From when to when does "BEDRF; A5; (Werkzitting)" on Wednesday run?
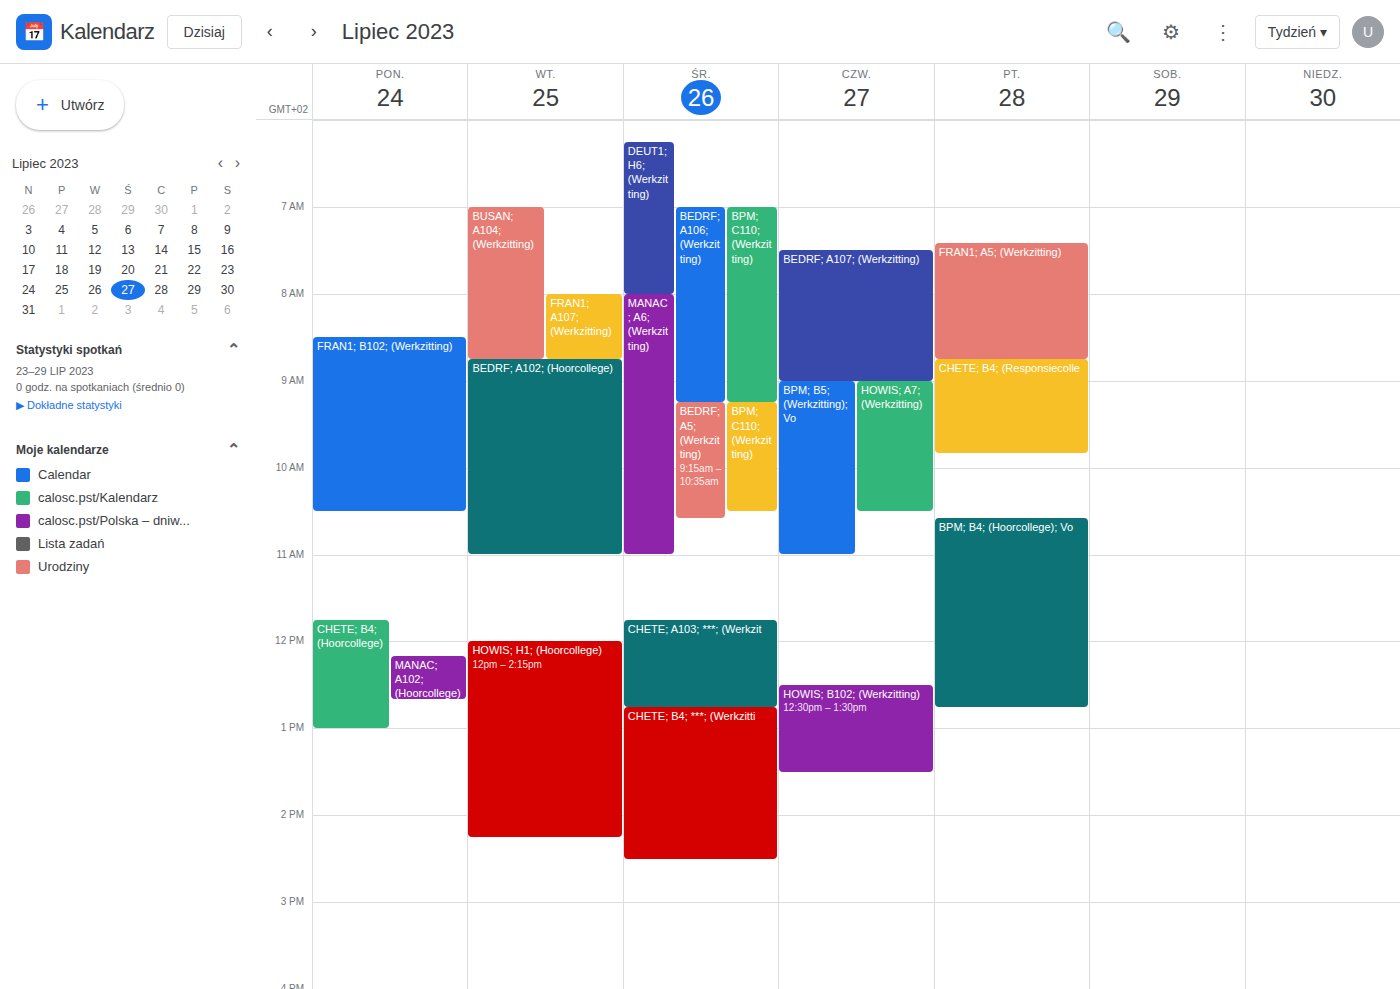
9:15 AM to 10:35 AM